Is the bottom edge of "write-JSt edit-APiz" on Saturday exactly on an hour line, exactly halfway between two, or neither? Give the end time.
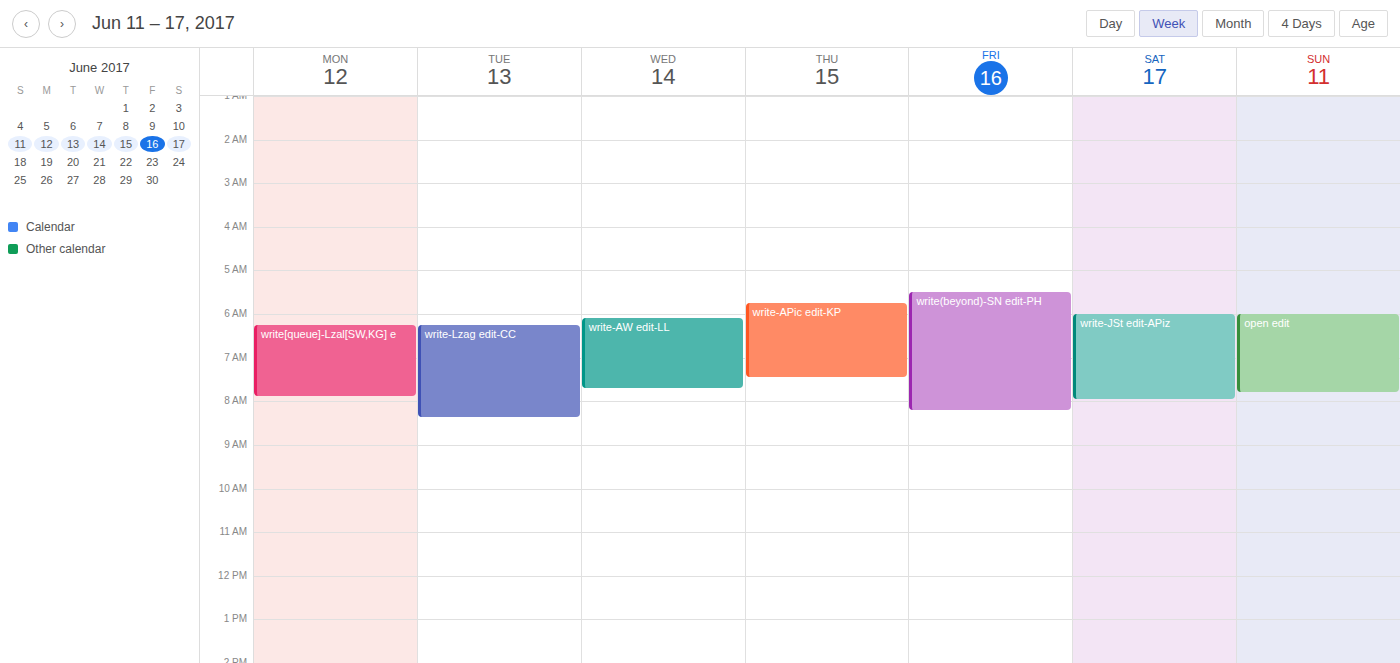
8:00 AM -- exactly on the 8 AM line.